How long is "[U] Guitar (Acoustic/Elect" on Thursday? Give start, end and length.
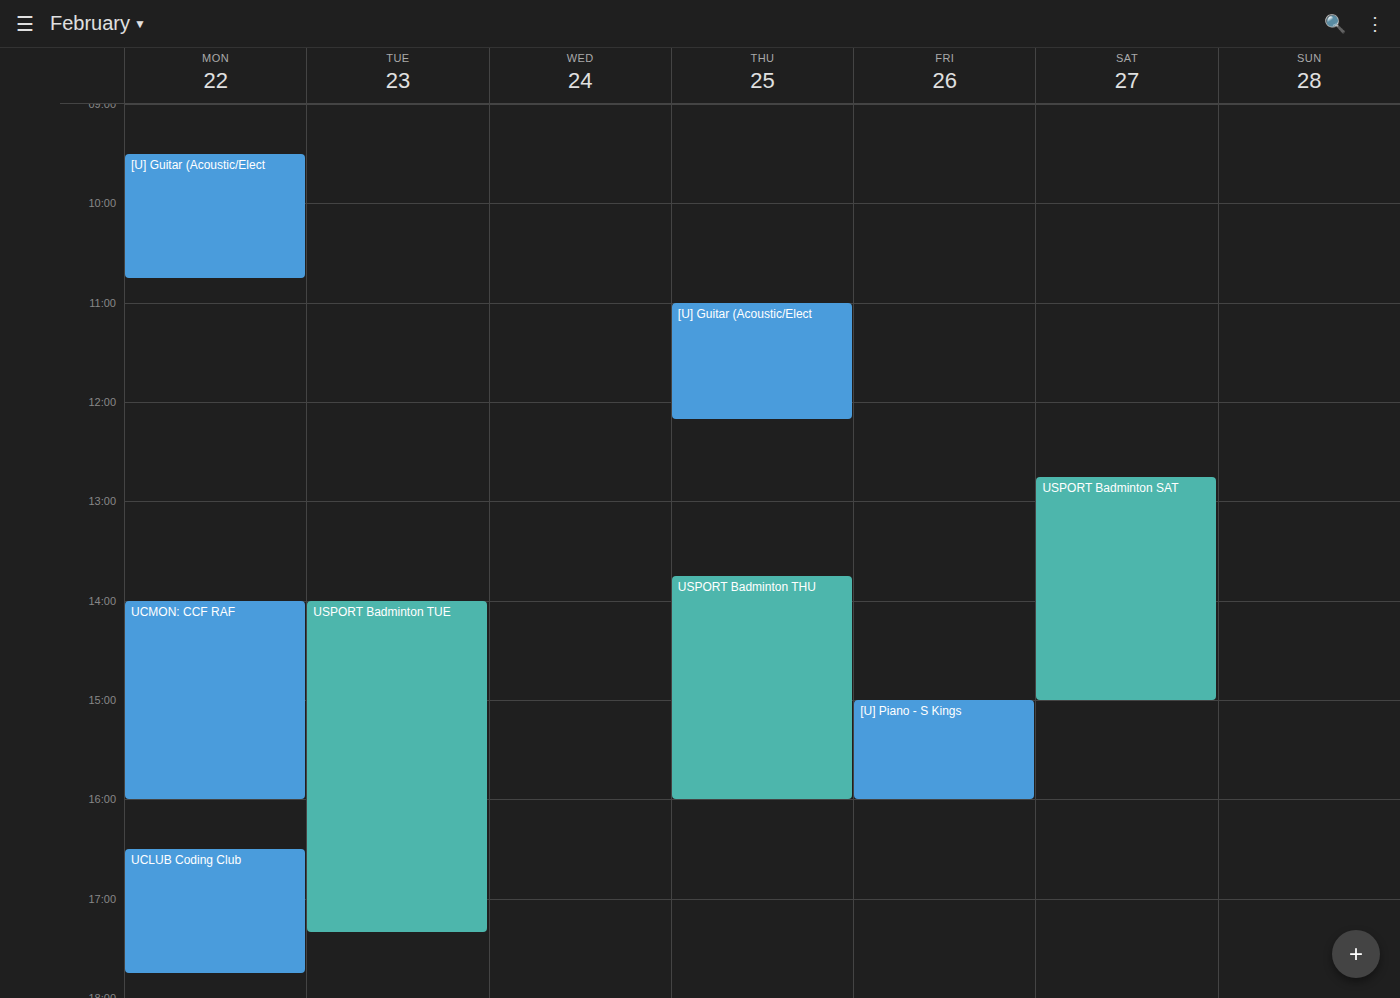
11:00 to 12:10, 1 hour 10 minutes